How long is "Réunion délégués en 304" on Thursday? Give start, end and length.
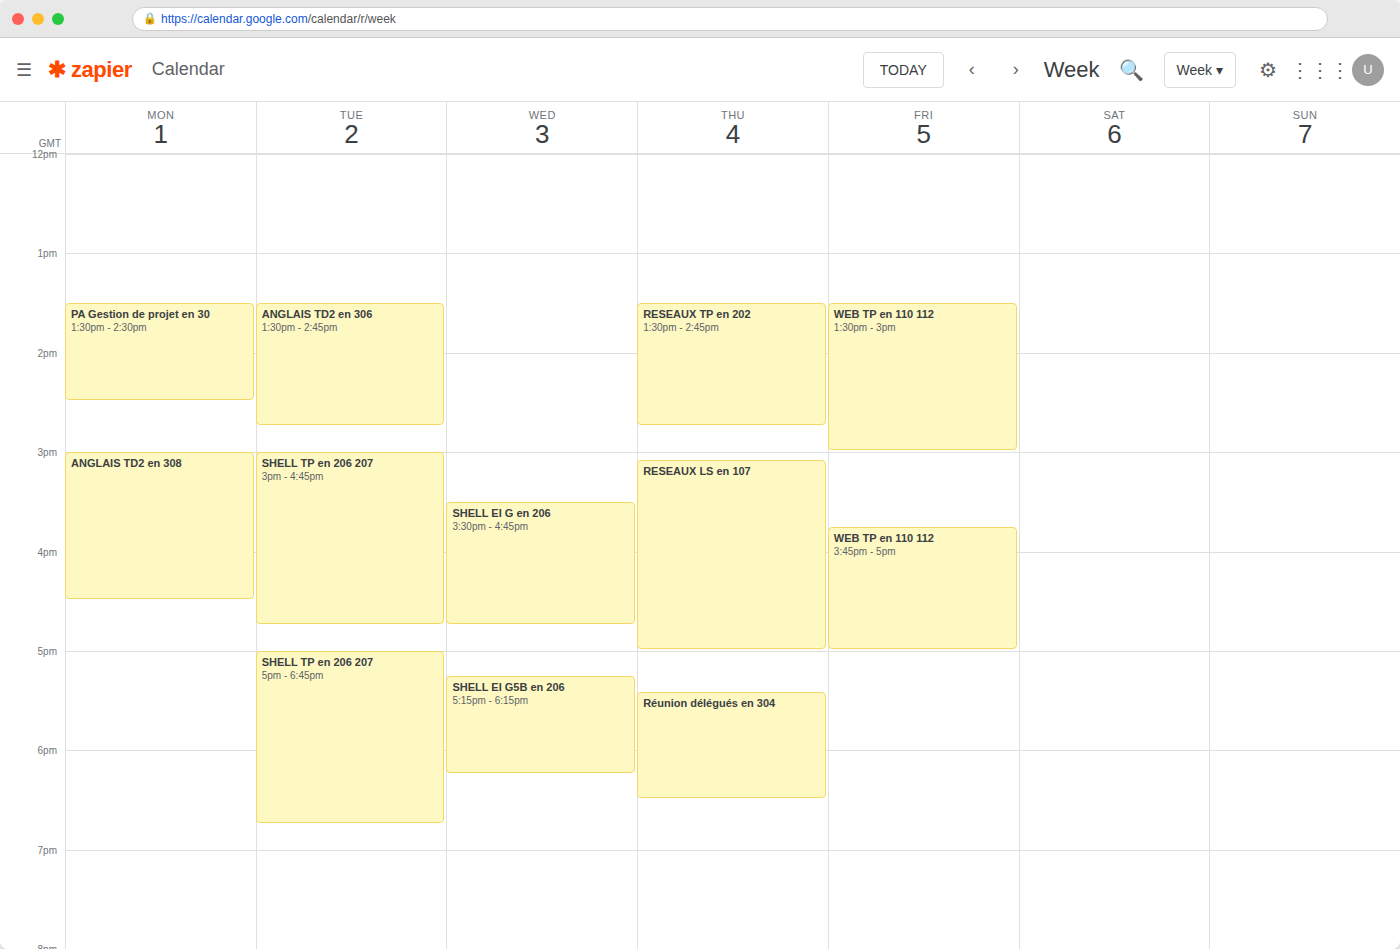
5:25 PM to 6:30 PM, 1 hour 5 minutes